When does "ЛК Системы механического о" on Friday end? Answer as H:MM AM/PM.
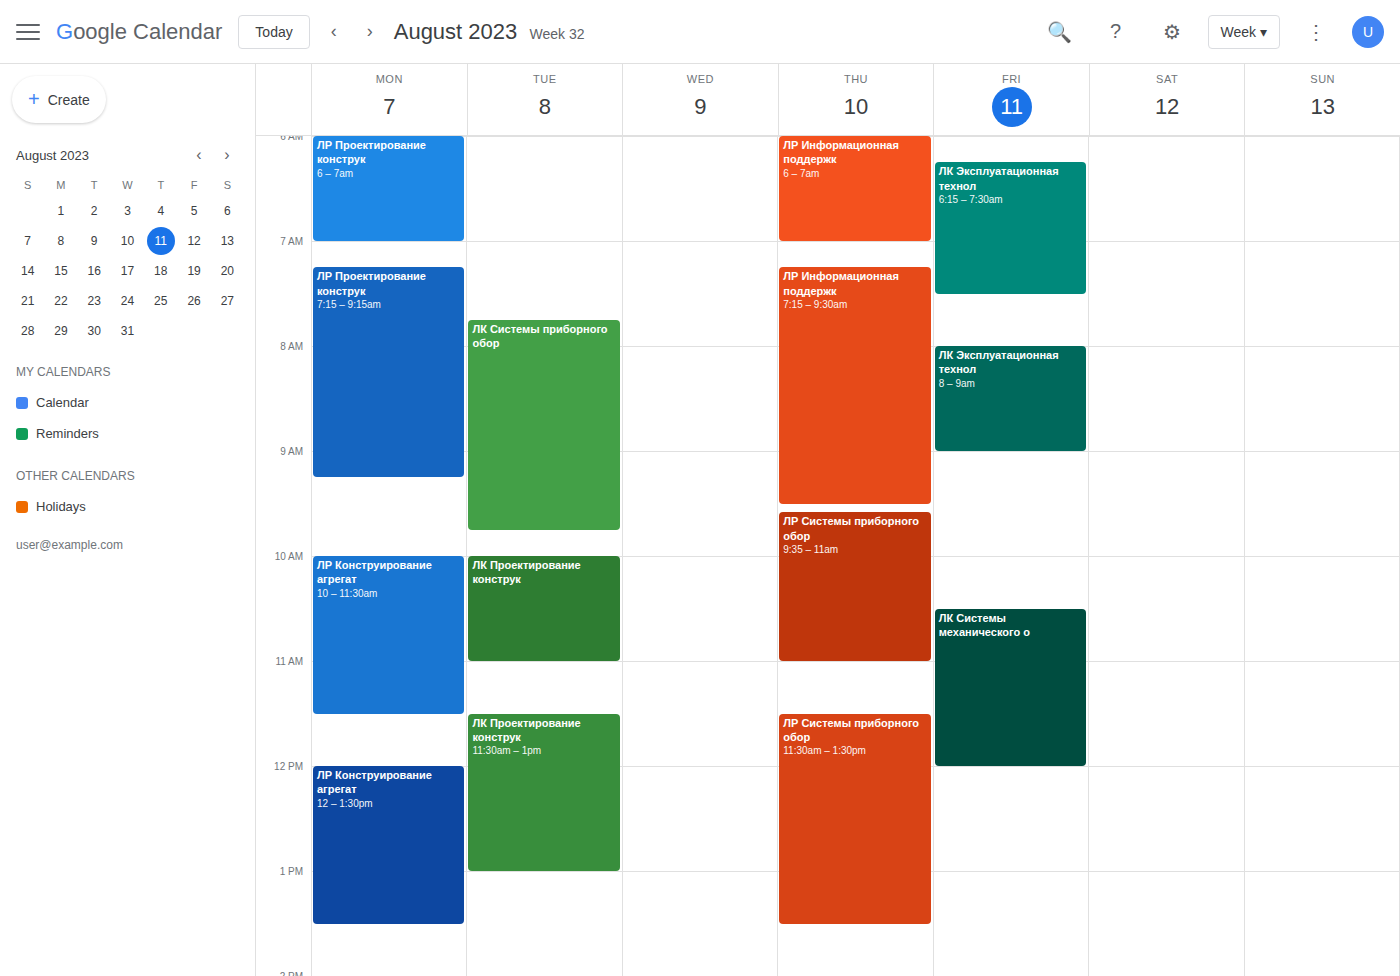
12:00 PM